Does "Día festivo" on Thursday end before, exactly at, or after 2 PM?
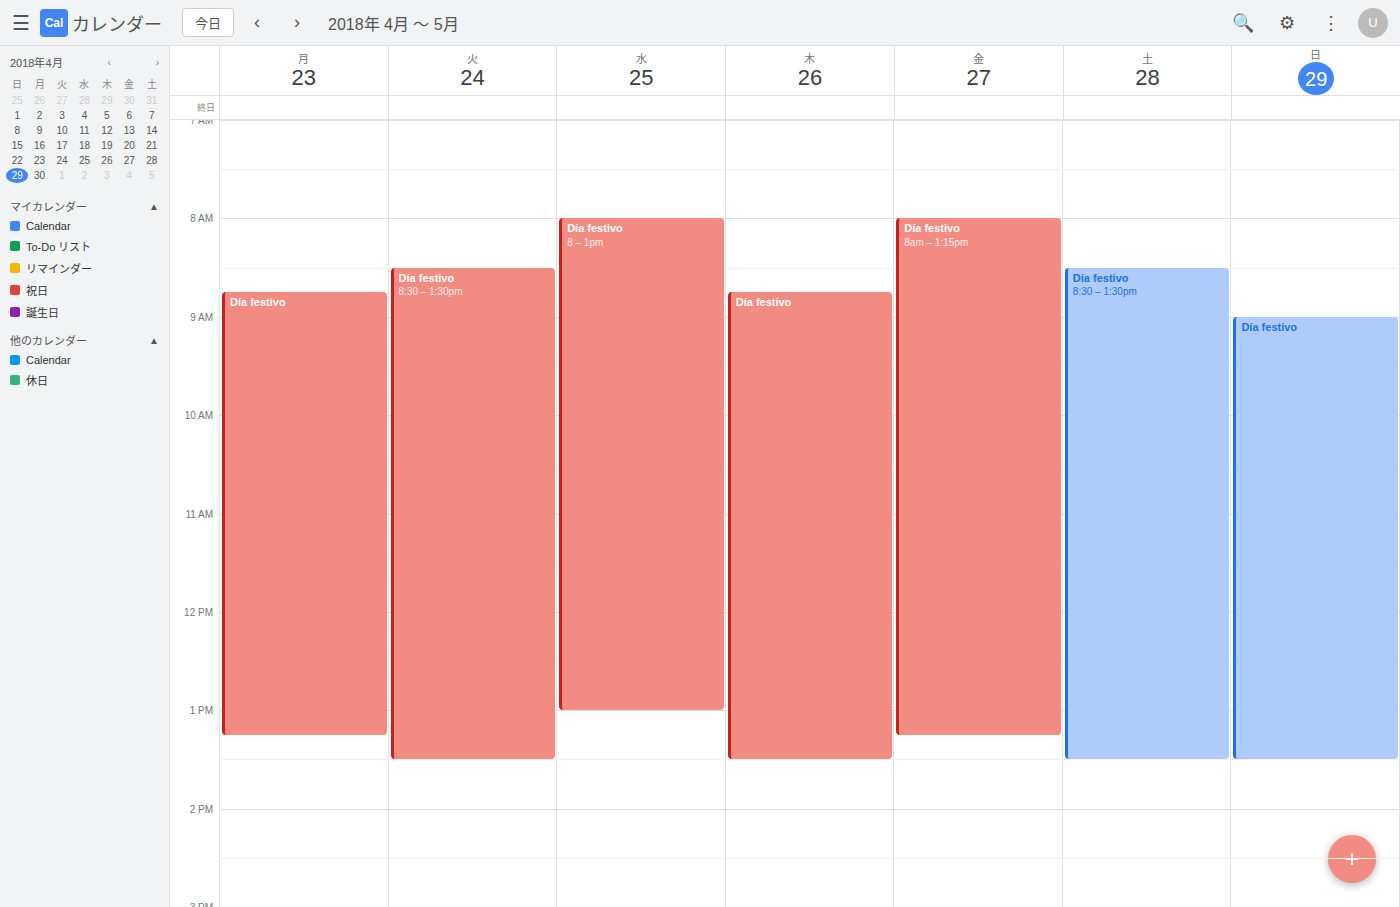
1:30 PM -- before 2 PM, 30 minutes above the 2 PM line.